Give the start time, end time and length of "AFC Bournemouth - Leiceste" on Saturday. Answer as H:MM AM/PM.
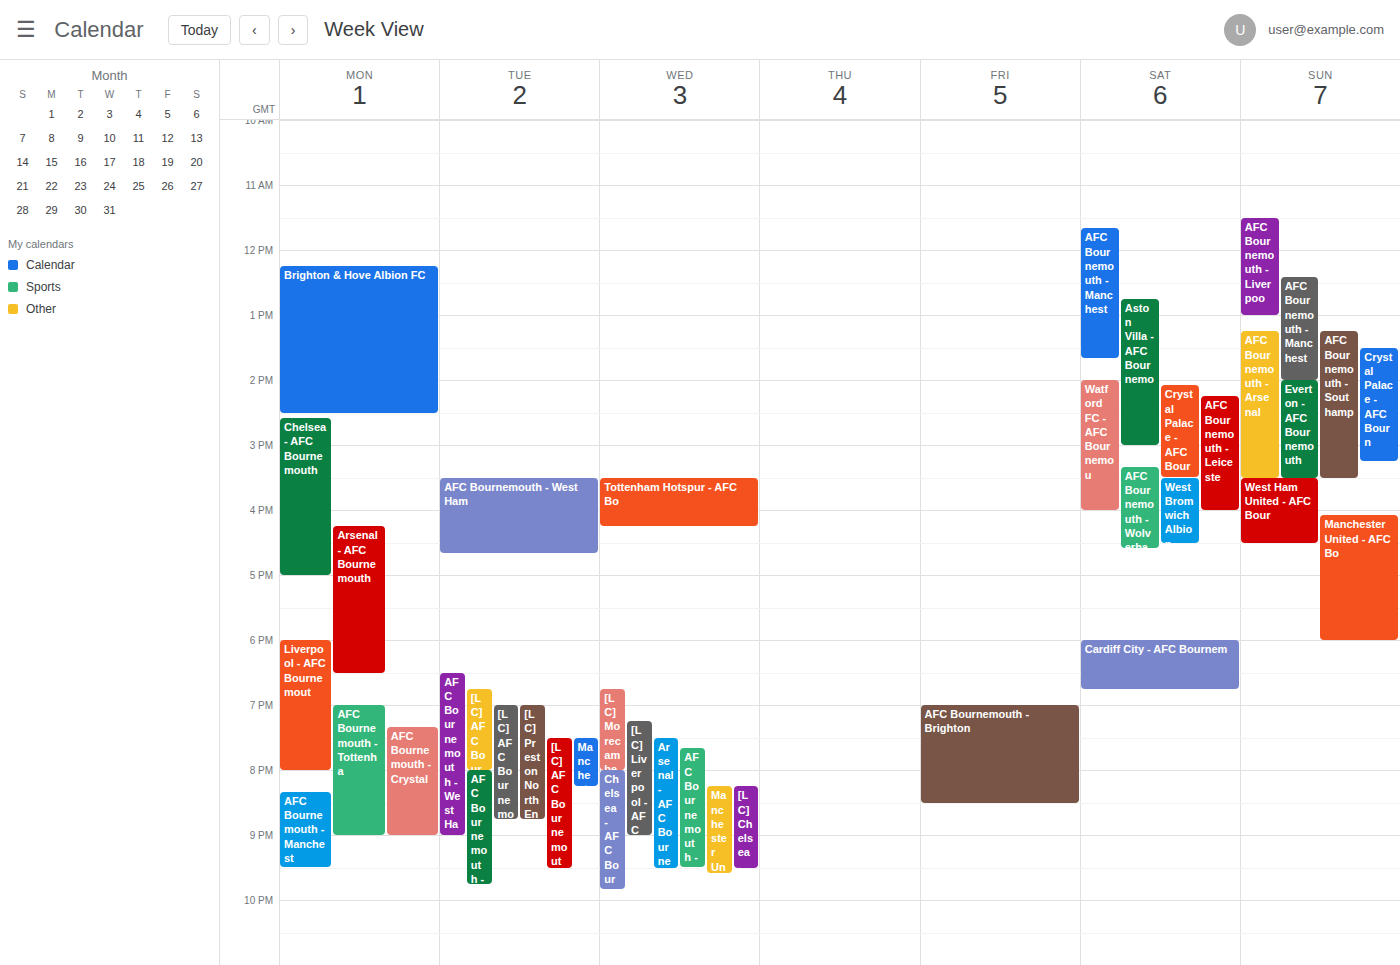
2:15 PM to 4:00 PM, 1 hour 45 minutes